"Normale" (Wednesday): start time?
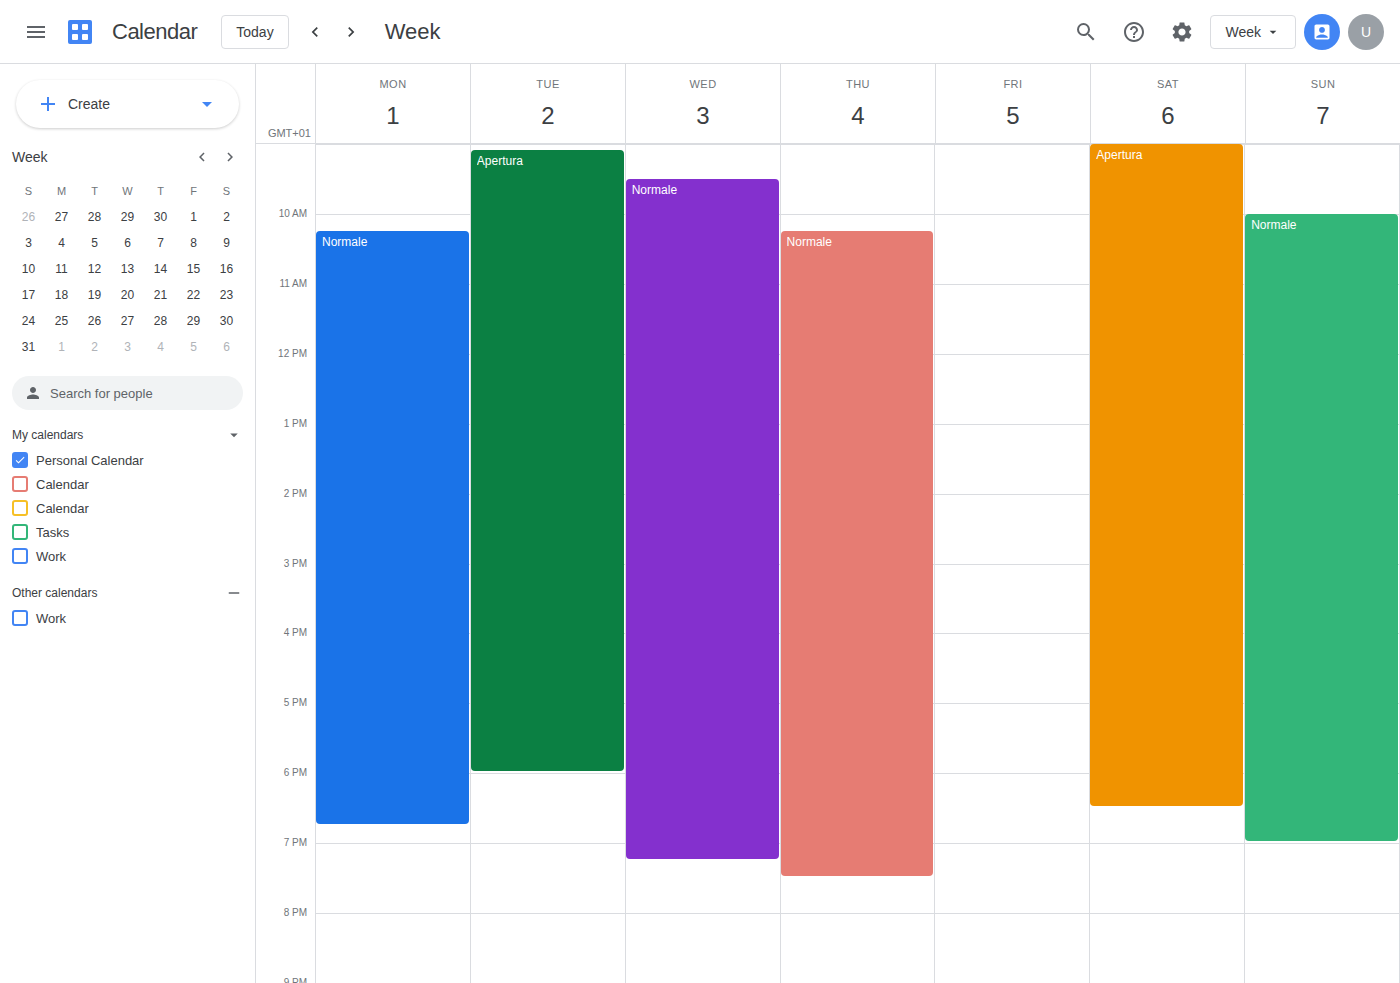
9:30 AM